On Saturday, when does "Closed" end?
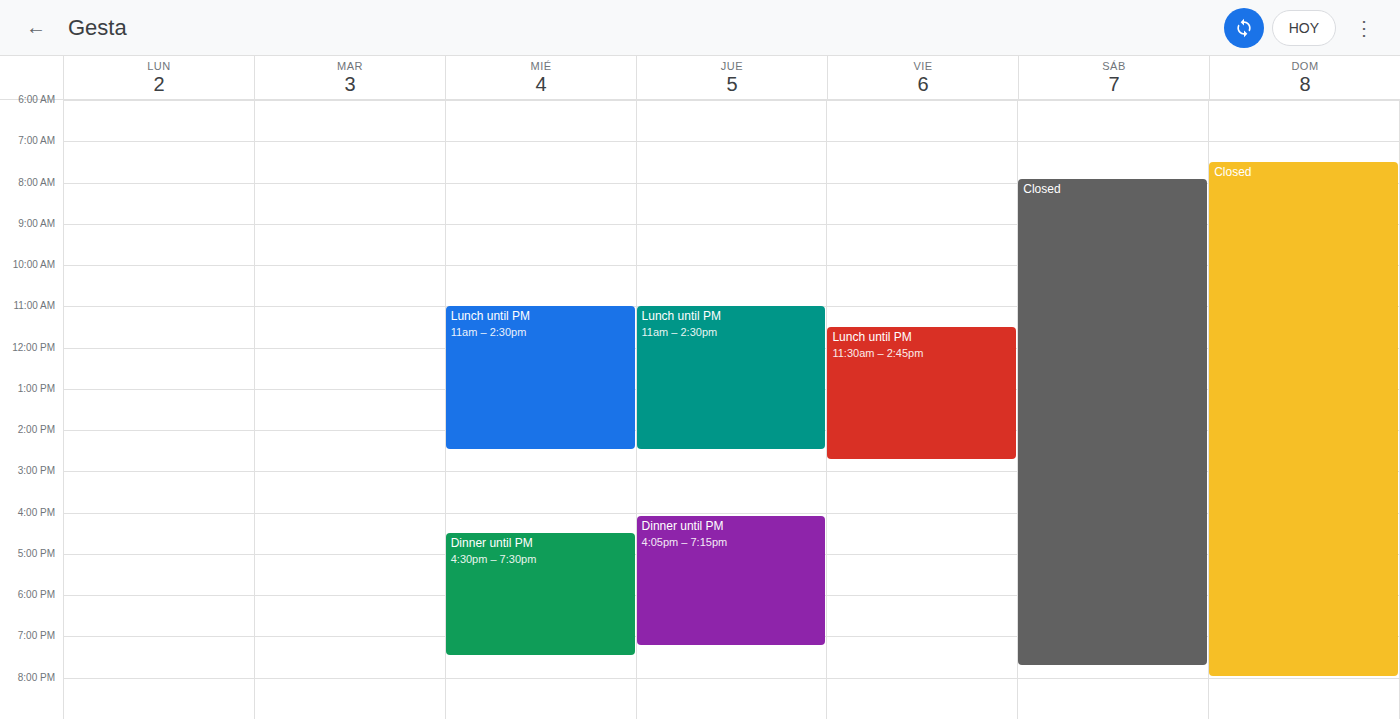
7:45 PM